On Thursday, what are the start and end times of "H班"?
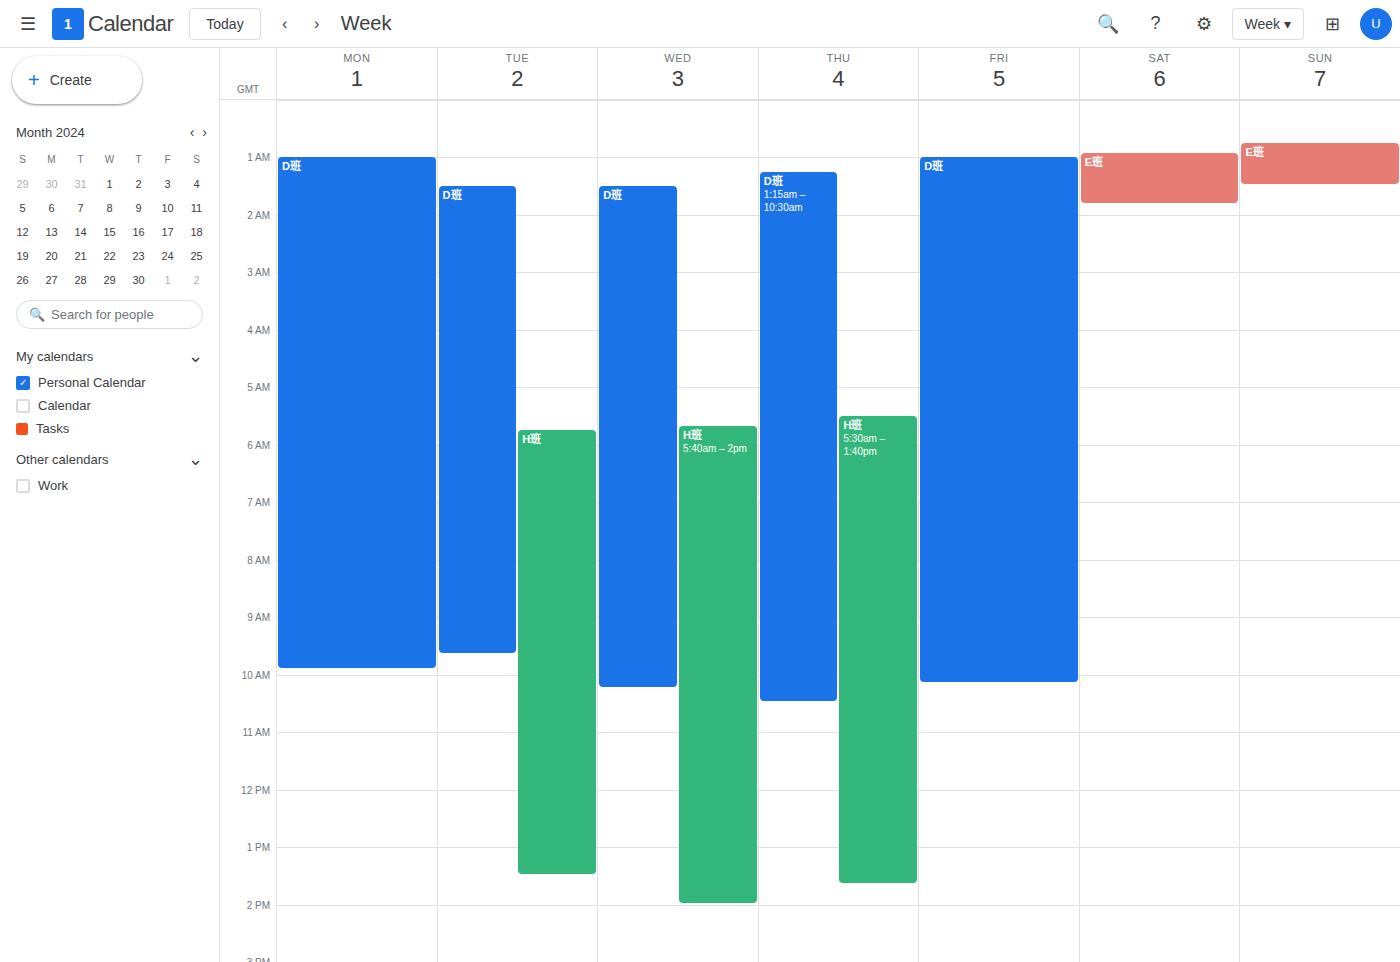
5:30 AM to 1:40 PM